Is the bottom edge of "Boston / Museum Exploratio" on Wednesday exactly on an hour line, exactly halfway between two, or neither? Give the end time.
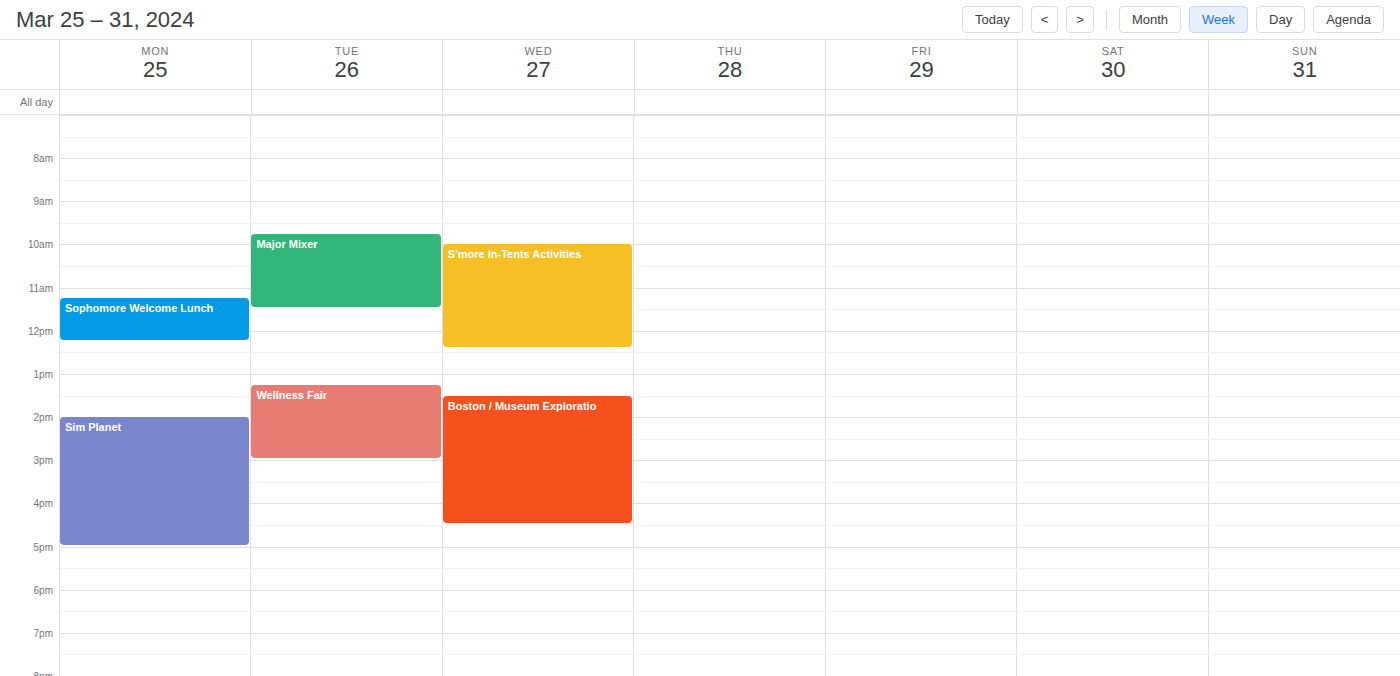
4:30 PM -- halfway between the 4 PM and 5 PM lines.